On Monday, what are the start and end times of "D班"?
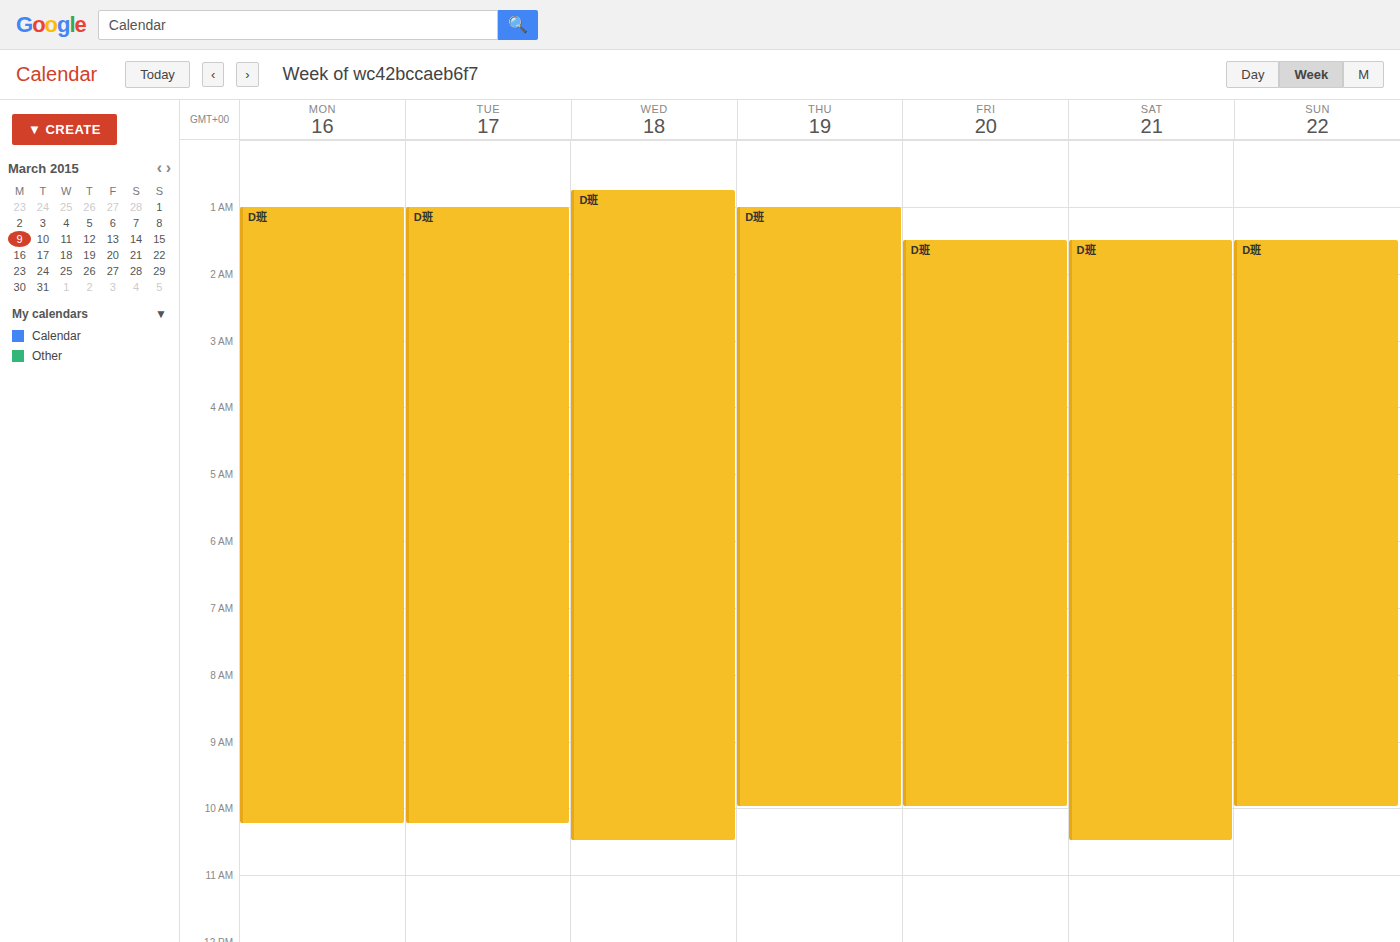
1:00 AM to 10:15 AM